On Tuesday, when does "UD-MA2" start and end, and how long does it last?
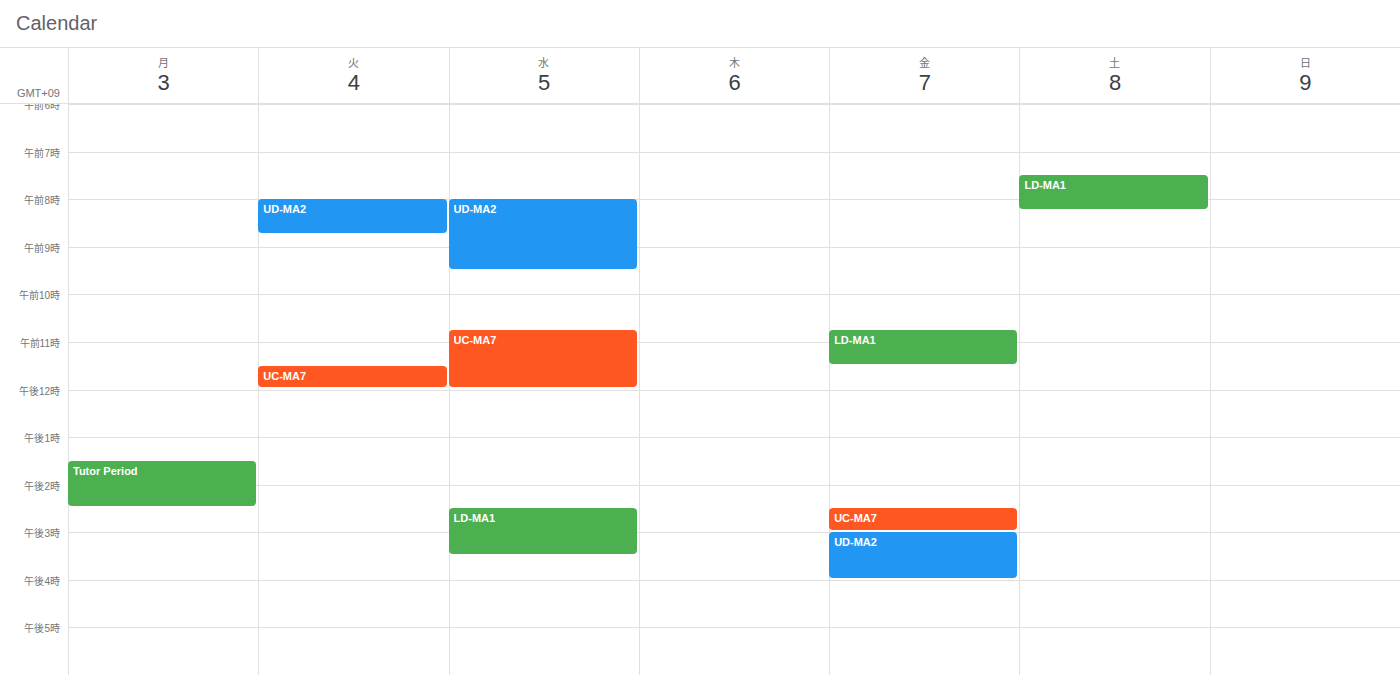
8:00 AM to 8:45 AM, 45 minutes